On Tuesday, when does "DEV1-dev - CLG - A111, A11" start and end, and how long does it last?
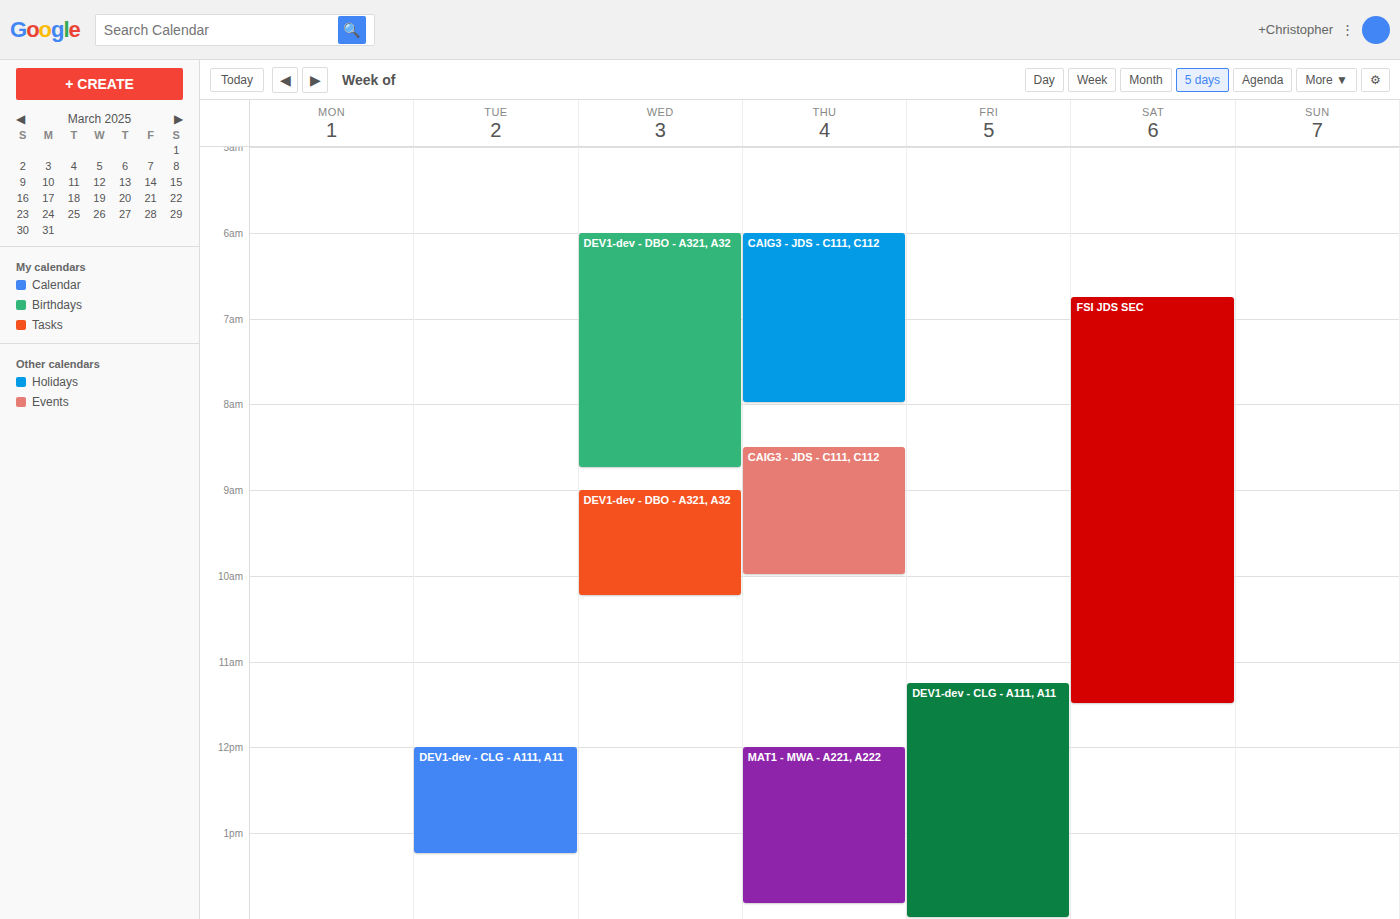
12:00 to 13:15, 1 hour 15 minutes